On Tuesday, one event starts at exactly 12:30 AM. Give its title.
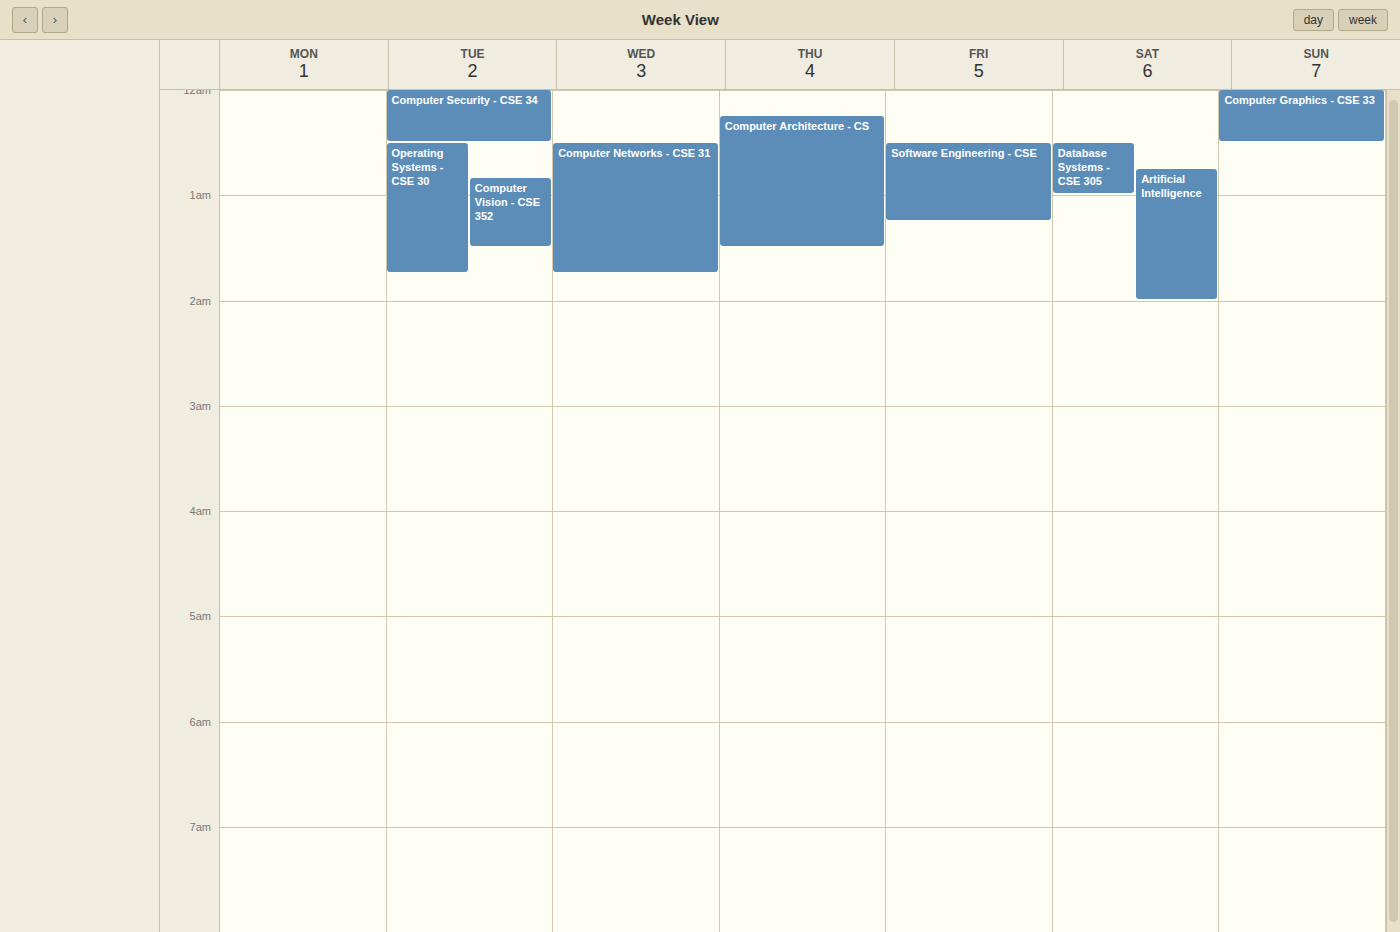
"Operating Systems - CSE 30"